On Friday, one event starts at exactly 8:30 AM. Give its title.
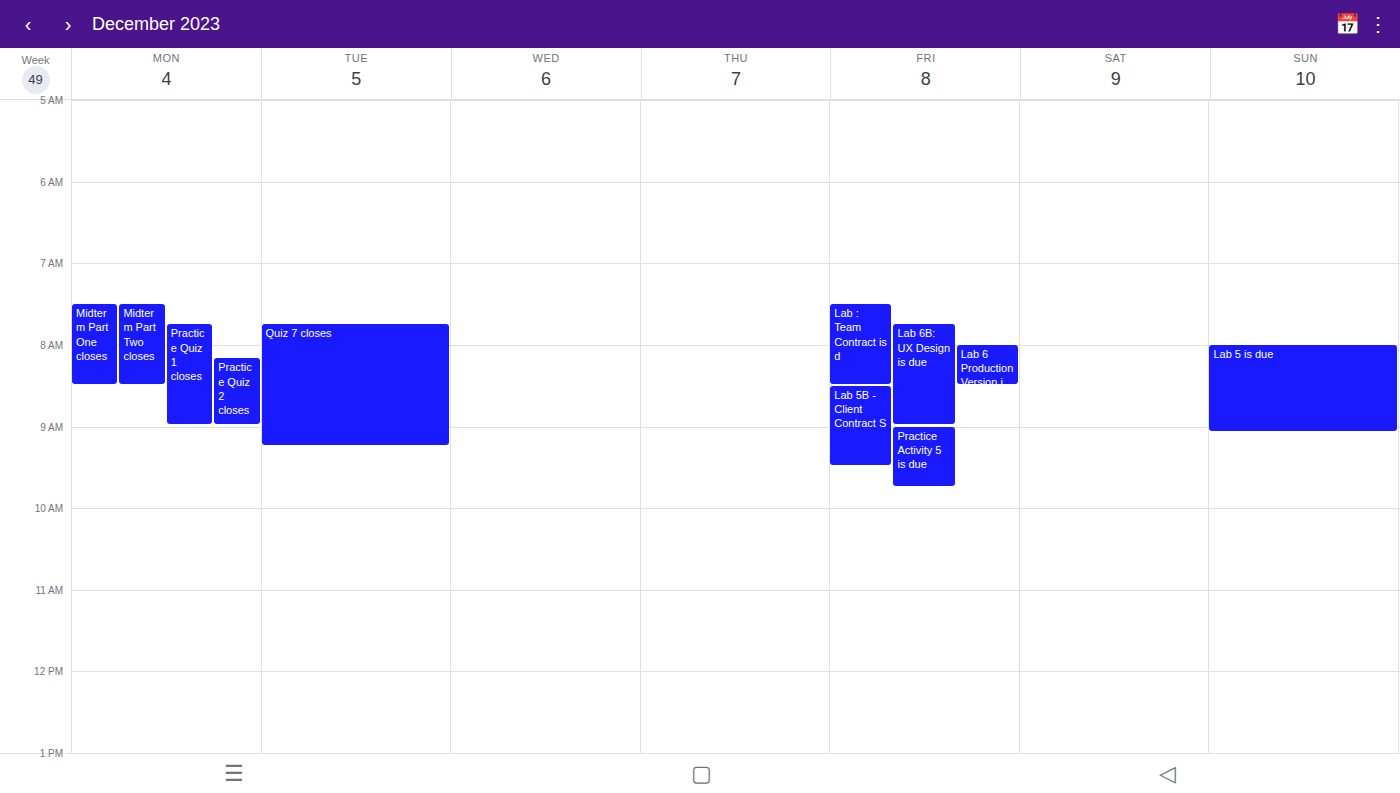
"Lab 5B - Client Contract S"